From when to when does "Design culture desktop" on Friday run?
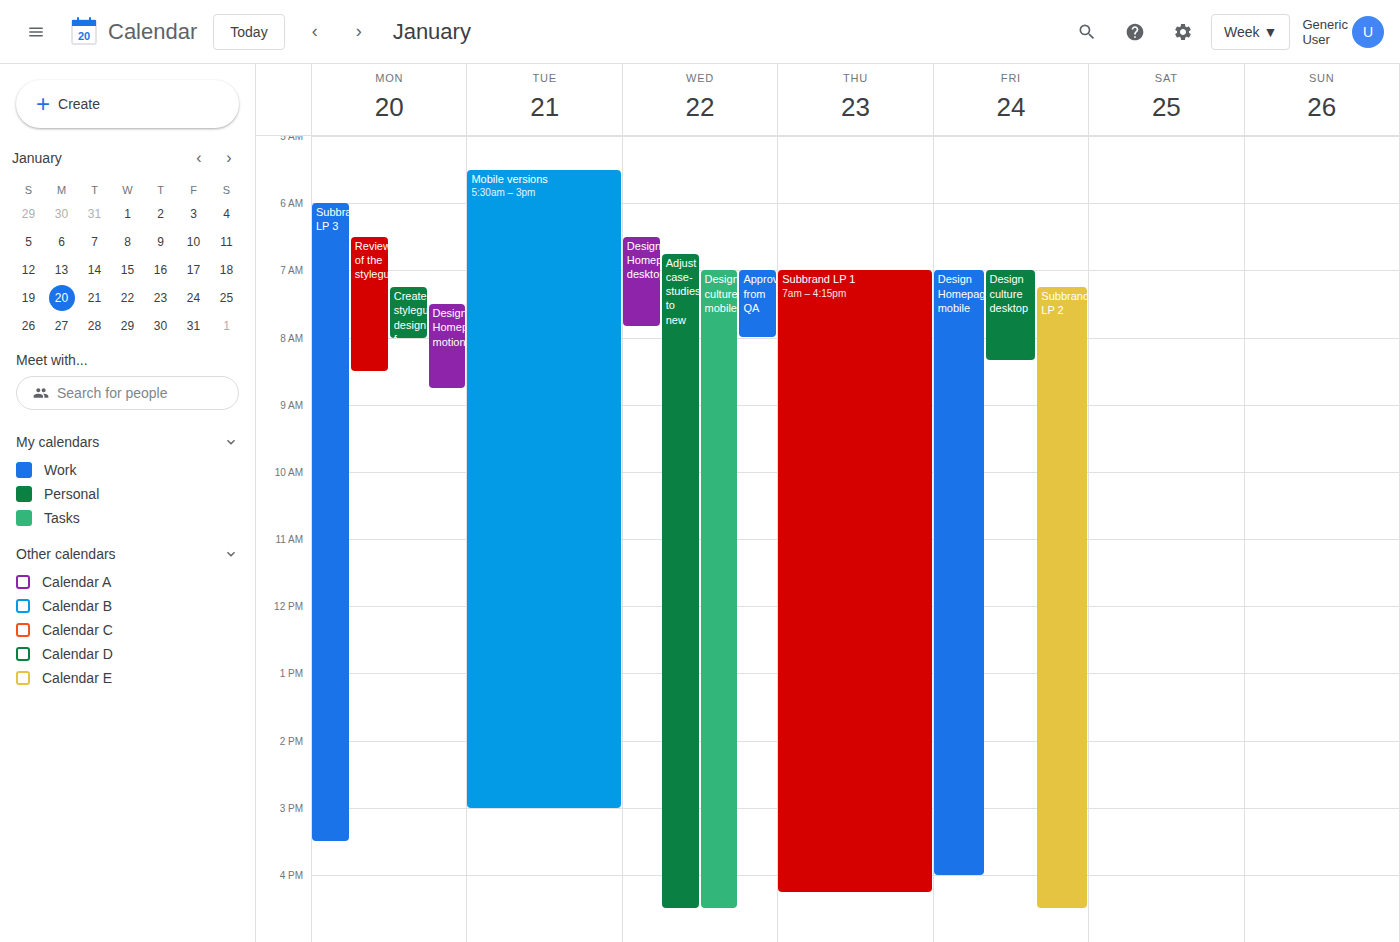
7:00 AM to 8:20 AM